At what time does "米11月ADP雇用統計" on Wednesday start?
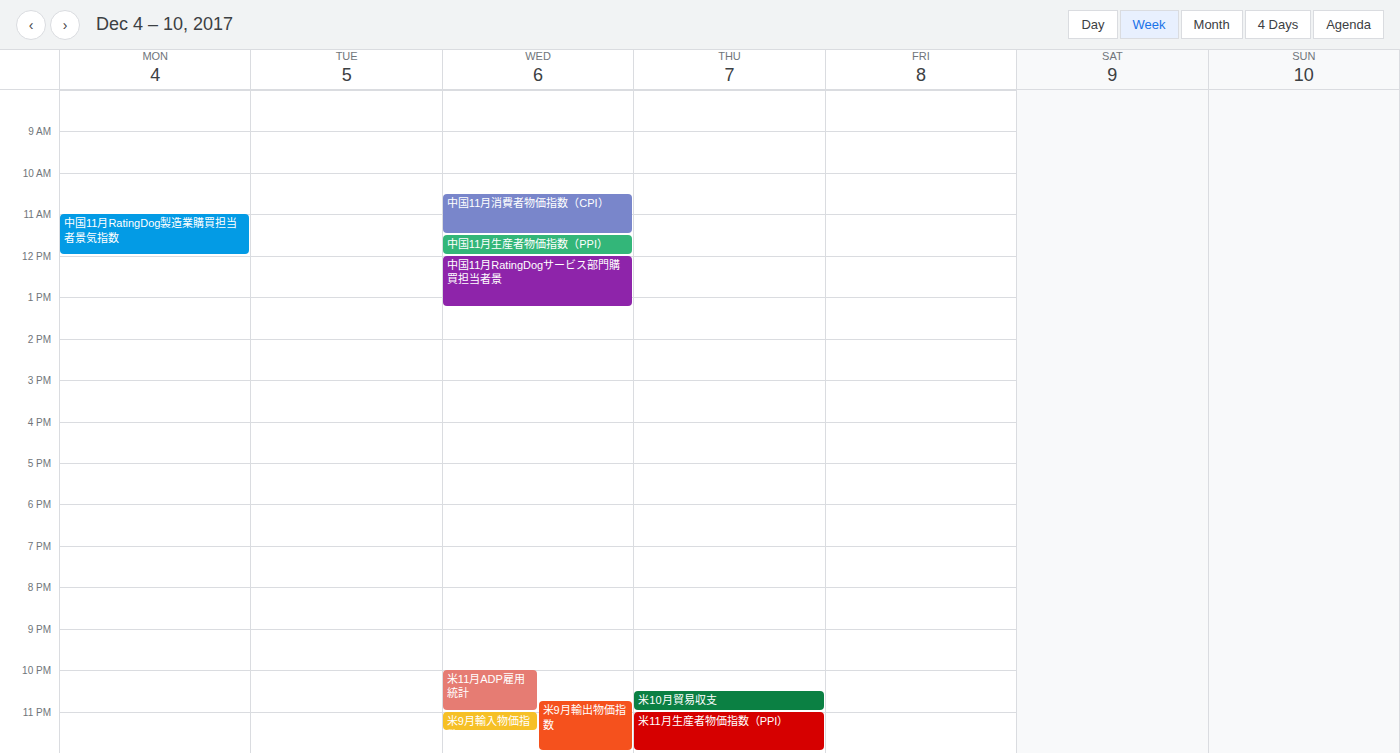
10:00 PM